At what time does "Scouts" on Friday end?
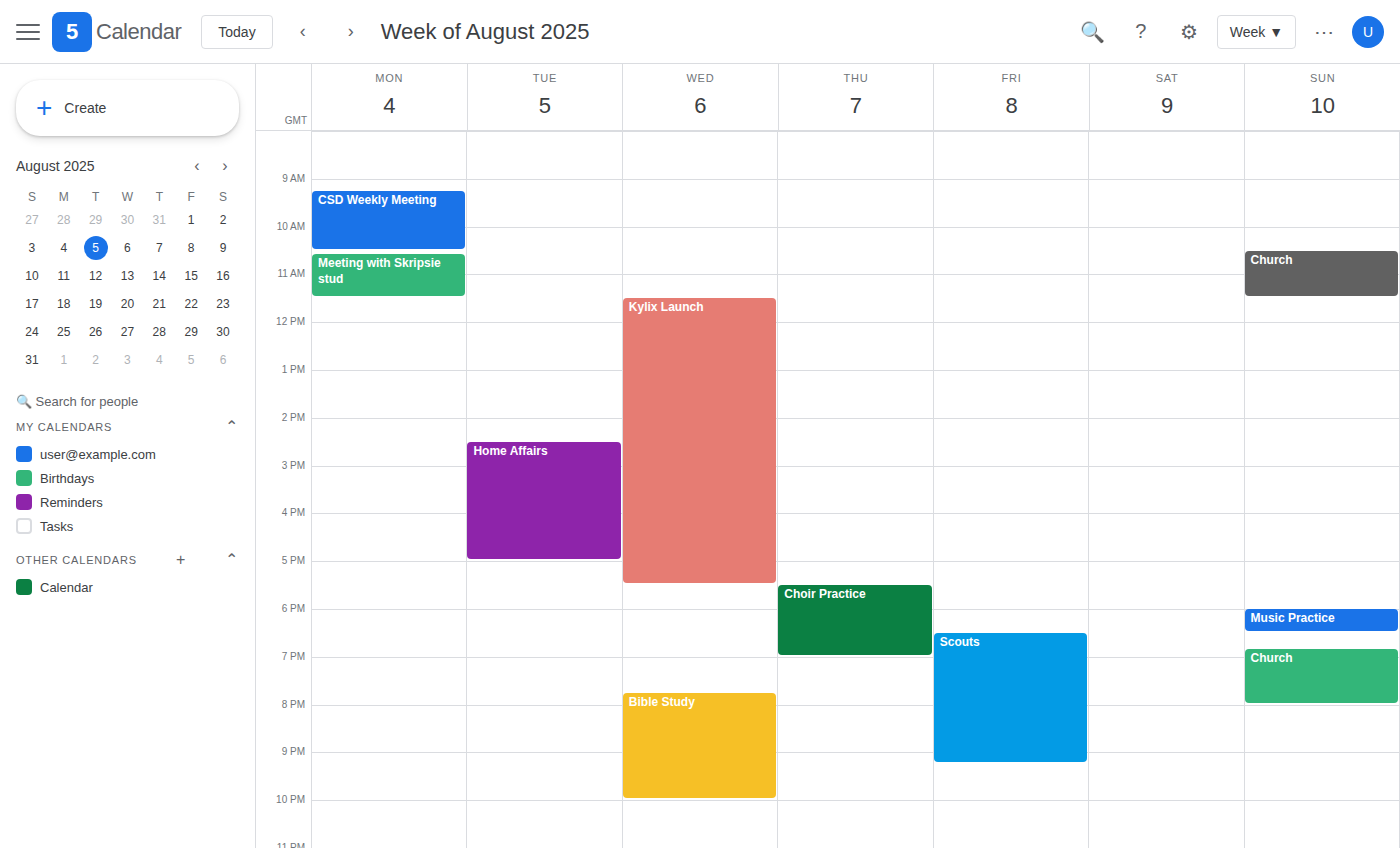
9:15 PM